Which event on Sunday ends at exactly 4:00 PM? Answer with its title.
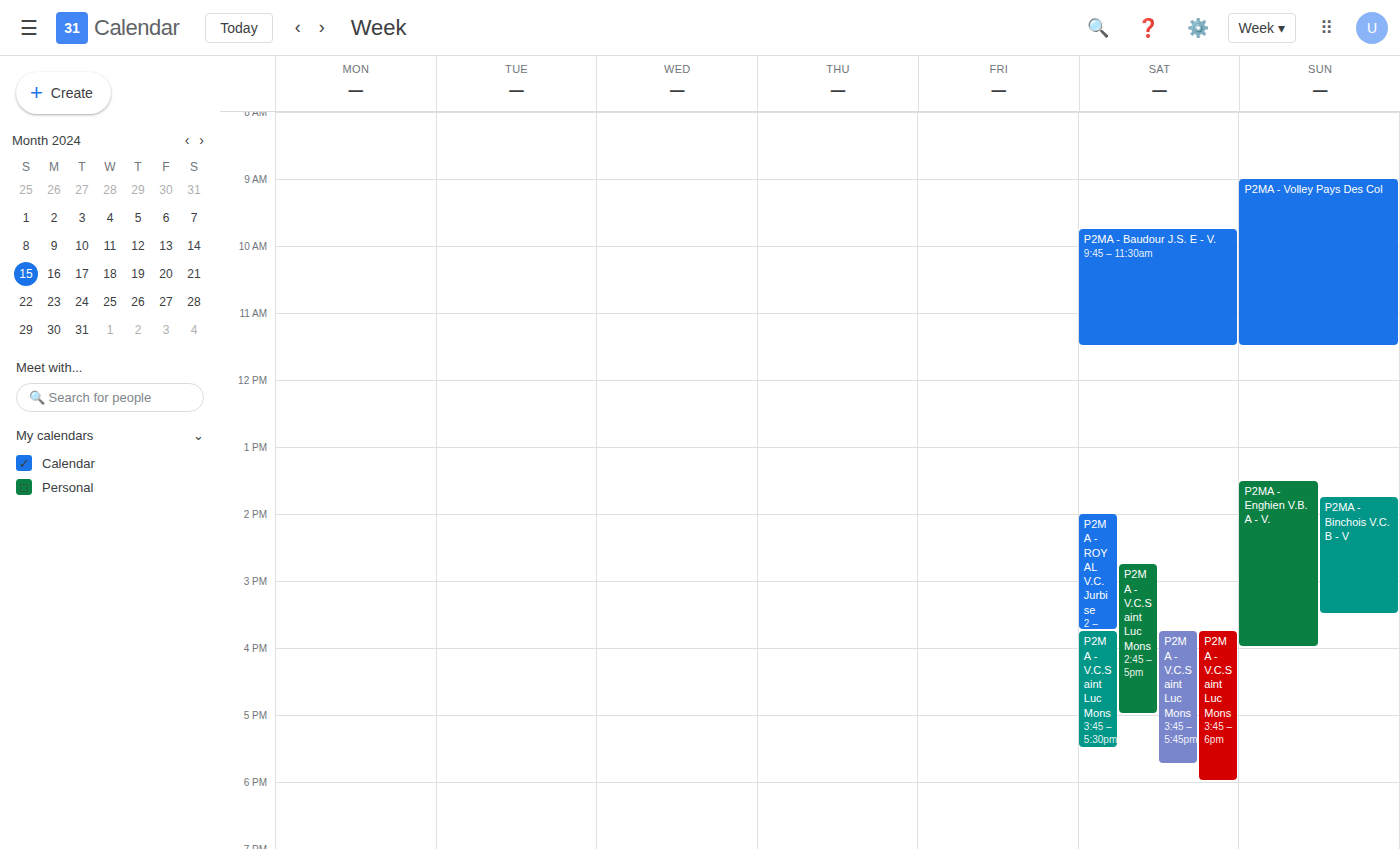
"P2MA - Enghien V.B. A - V."